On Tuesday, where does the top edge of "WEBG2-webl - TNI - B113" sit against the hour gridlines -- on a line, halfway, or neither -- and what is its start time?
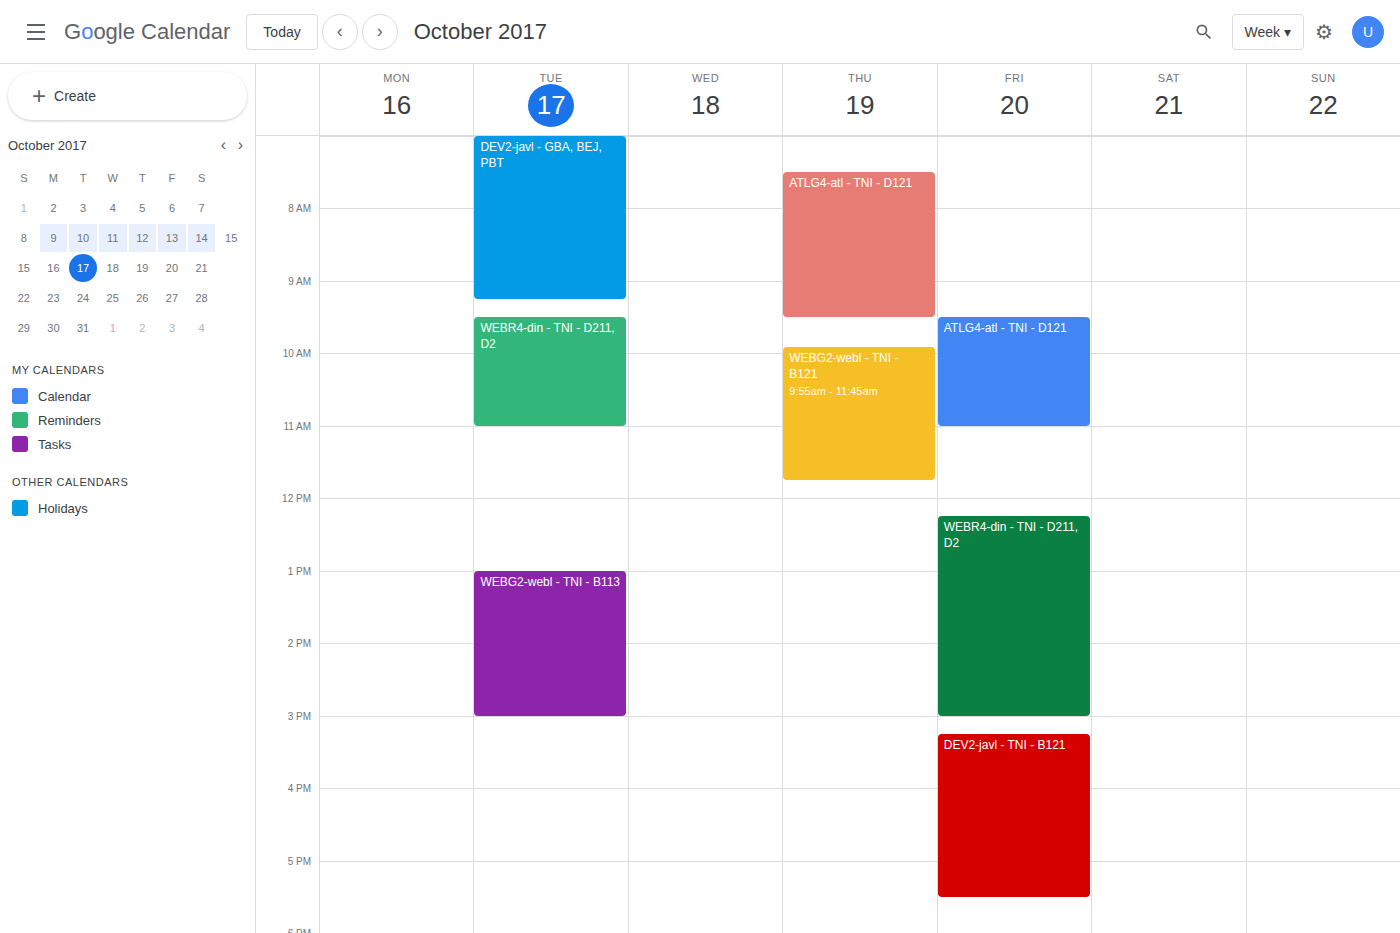
1:00 PM -- exactly on the 1 PM line.